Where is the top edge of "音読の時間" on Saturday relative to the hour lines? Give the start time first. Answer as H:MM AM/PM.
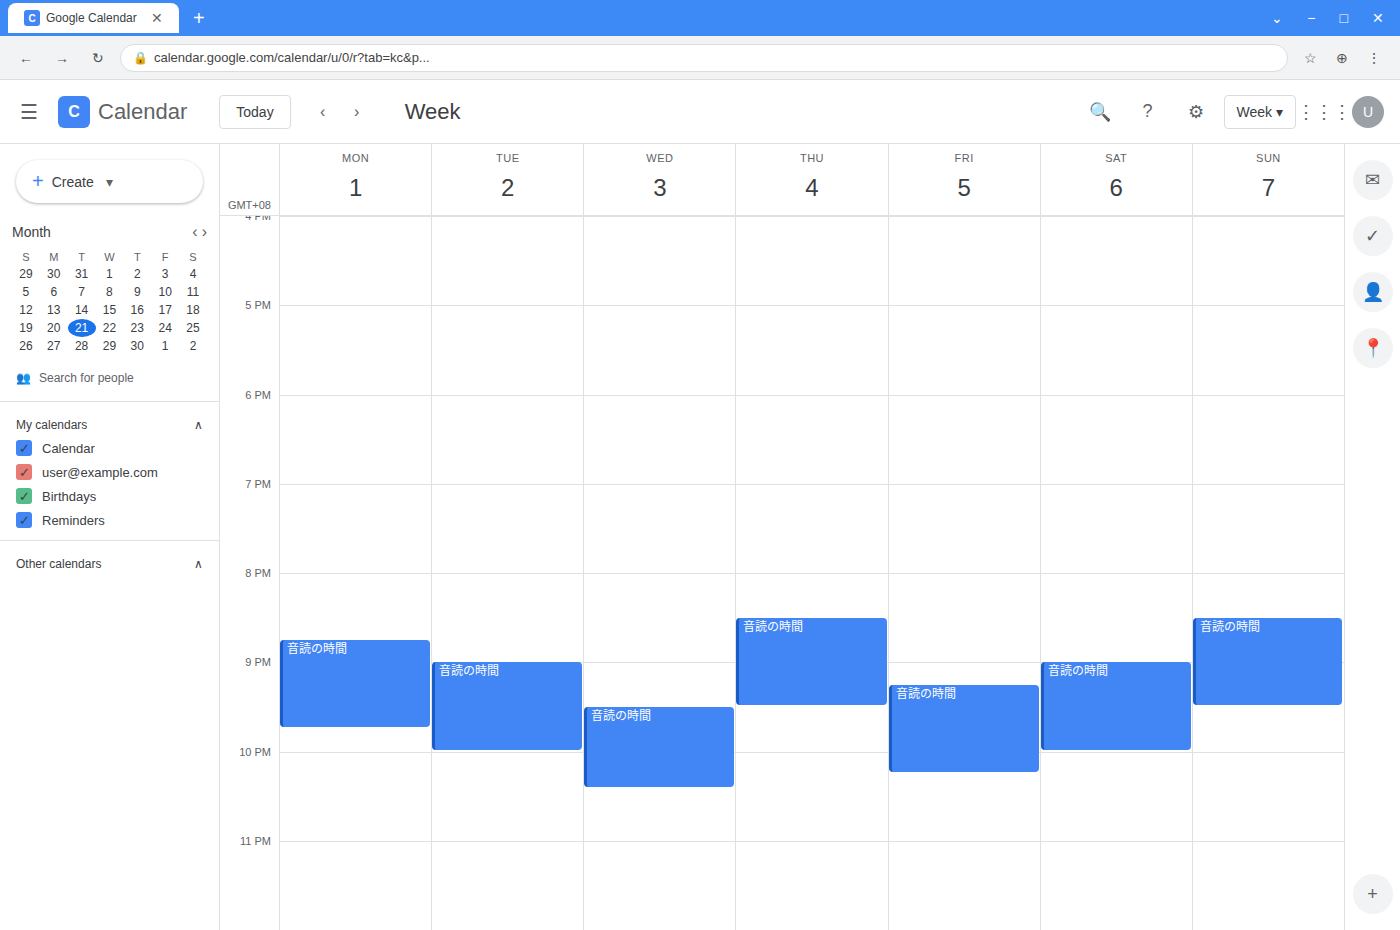
9:00 PM -- exactly on the 9 PM line.